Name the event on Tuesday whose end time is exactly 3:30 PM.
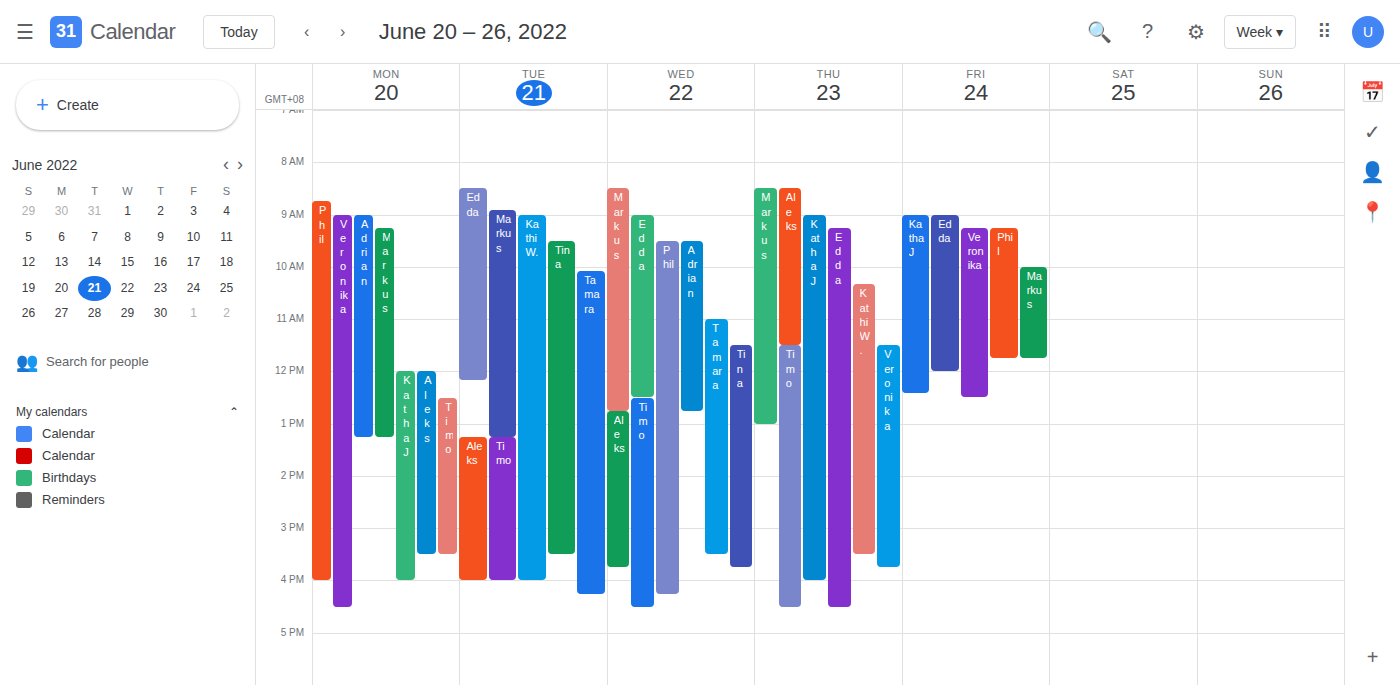
"Tina"